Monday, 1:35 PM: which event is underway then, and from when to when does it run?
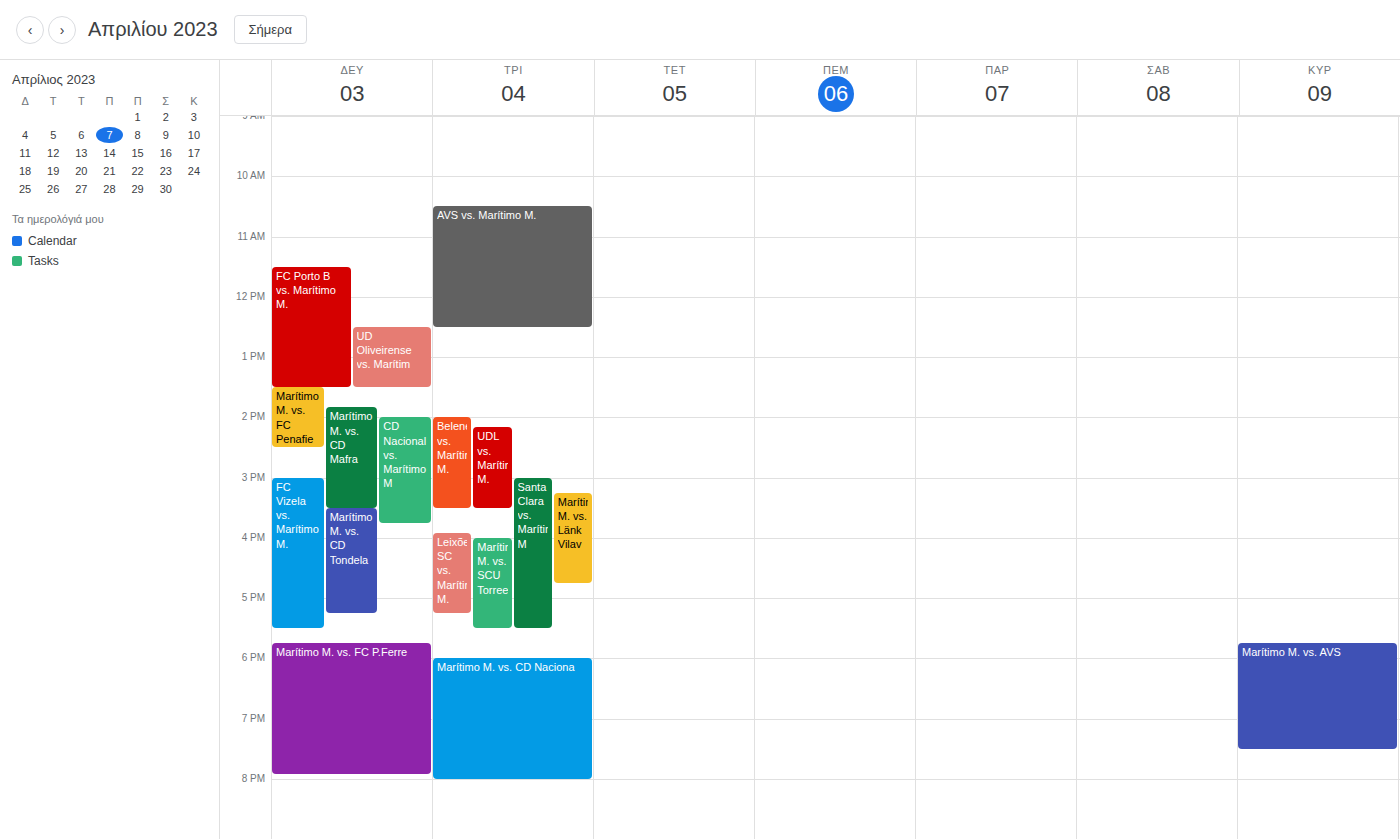
"Marítimo M. vs. FC Penafie", 1:30 PM to 2:30 PM